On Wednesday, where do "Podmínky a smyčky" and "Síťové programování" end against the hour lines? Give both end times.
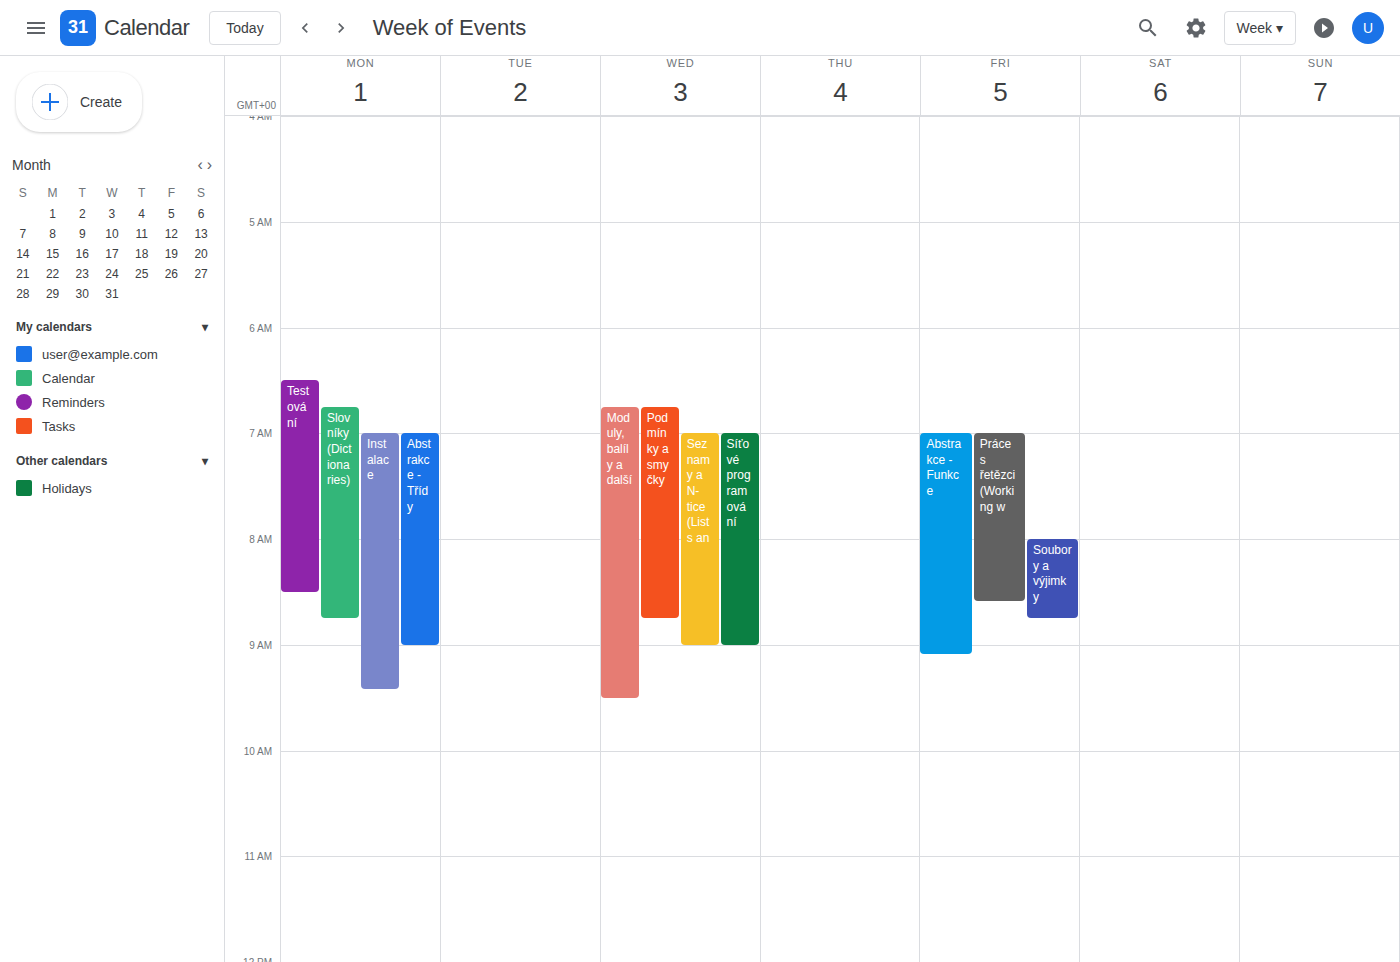
"Podmínky a smyčky": 8:45 AM, neither: three quarters of the way from the 8 AM line to the 9 AM line. "Síťové programování": 9:00 AM, exactly on the 9 AM line.